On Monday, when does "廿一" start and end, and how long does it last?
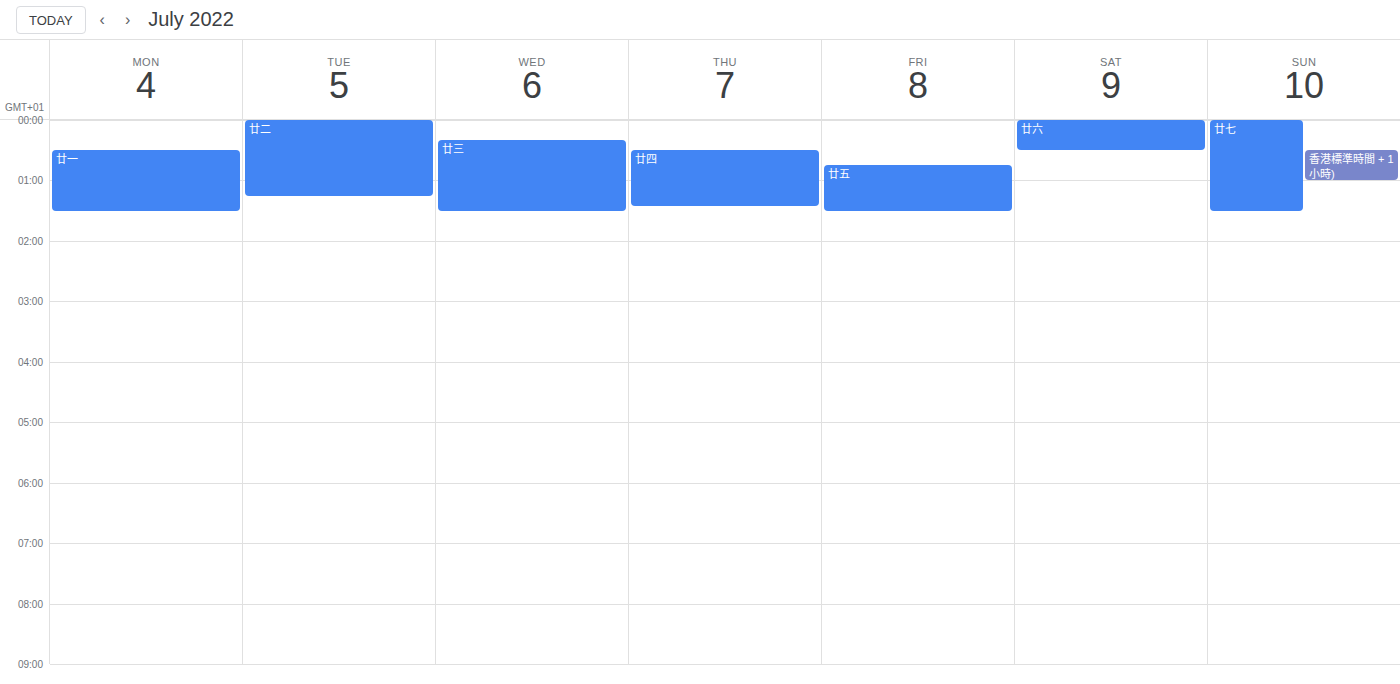
12:30 AM to 1:30 AM, 1 hour